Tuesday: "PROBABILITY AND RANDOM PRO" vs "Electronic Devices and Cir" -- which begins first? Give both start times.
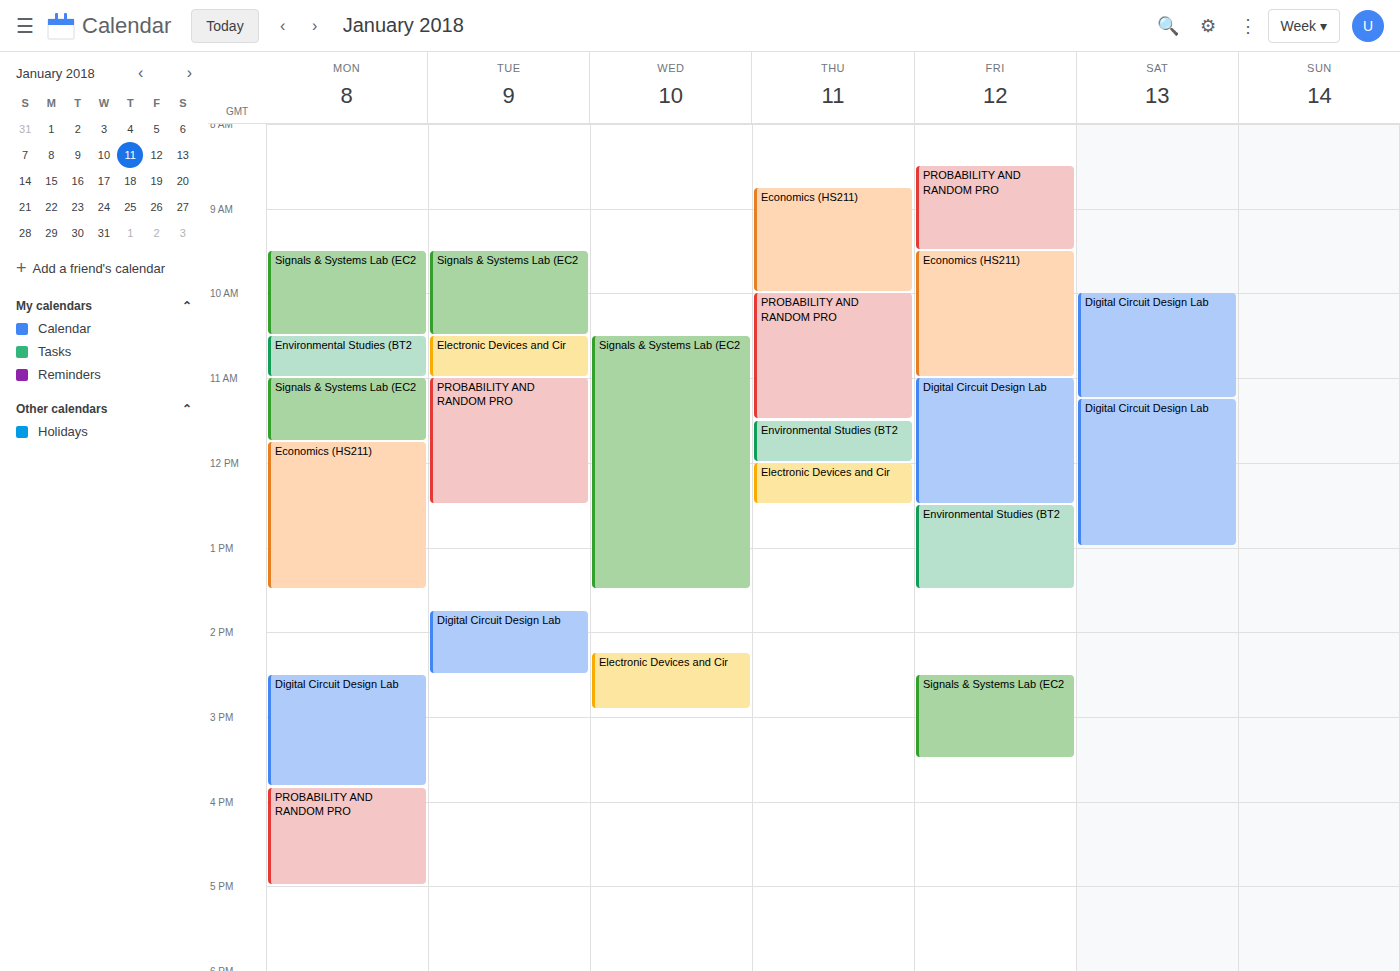
"Electronic Devices and Cir" 10:30; "PROBABILITY AND RANDOM PRO" 11:00.